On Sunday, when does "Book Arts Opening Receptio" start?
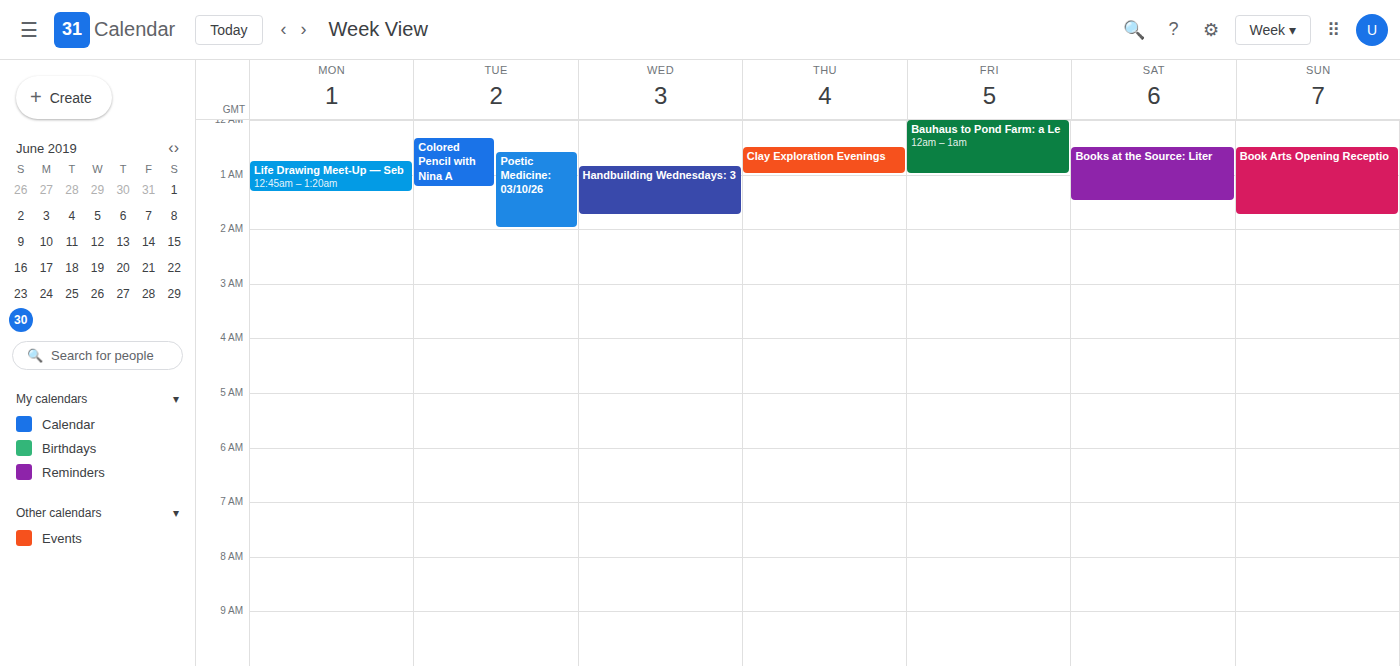
12:30 AM